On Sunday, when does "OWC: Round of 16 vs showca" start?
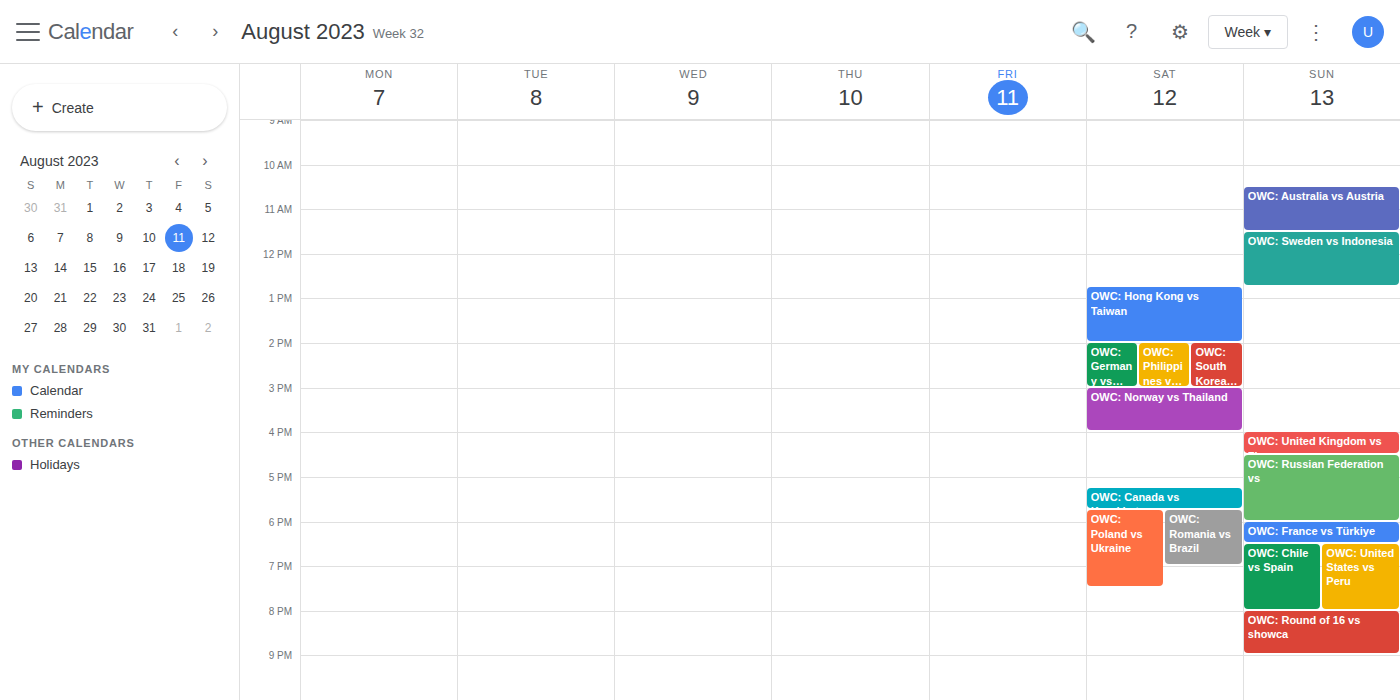
8:00 PM